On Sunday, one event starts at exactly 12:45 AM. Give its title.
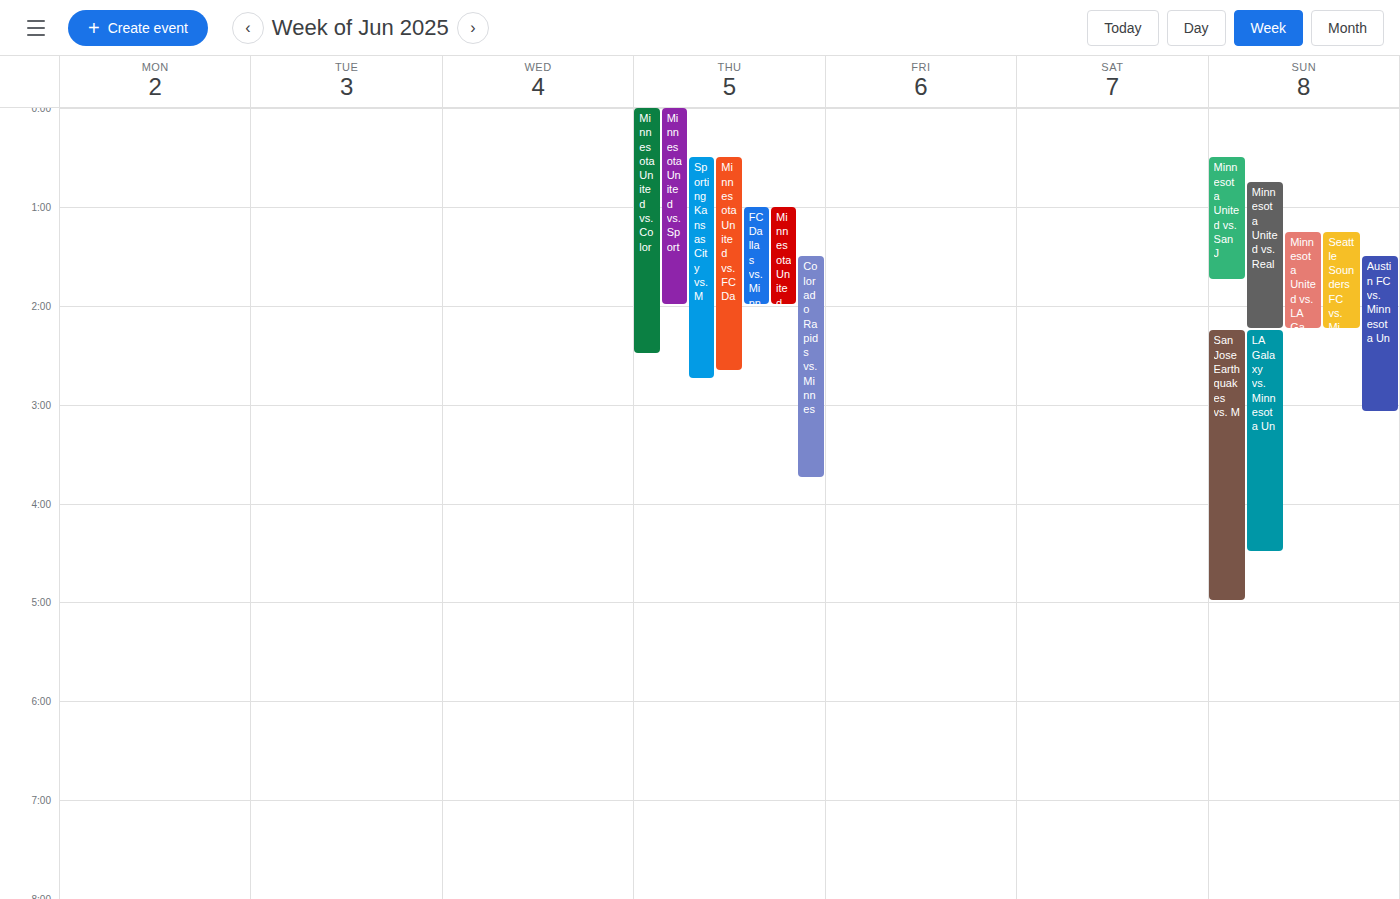
"Minnesota United vs. Real"